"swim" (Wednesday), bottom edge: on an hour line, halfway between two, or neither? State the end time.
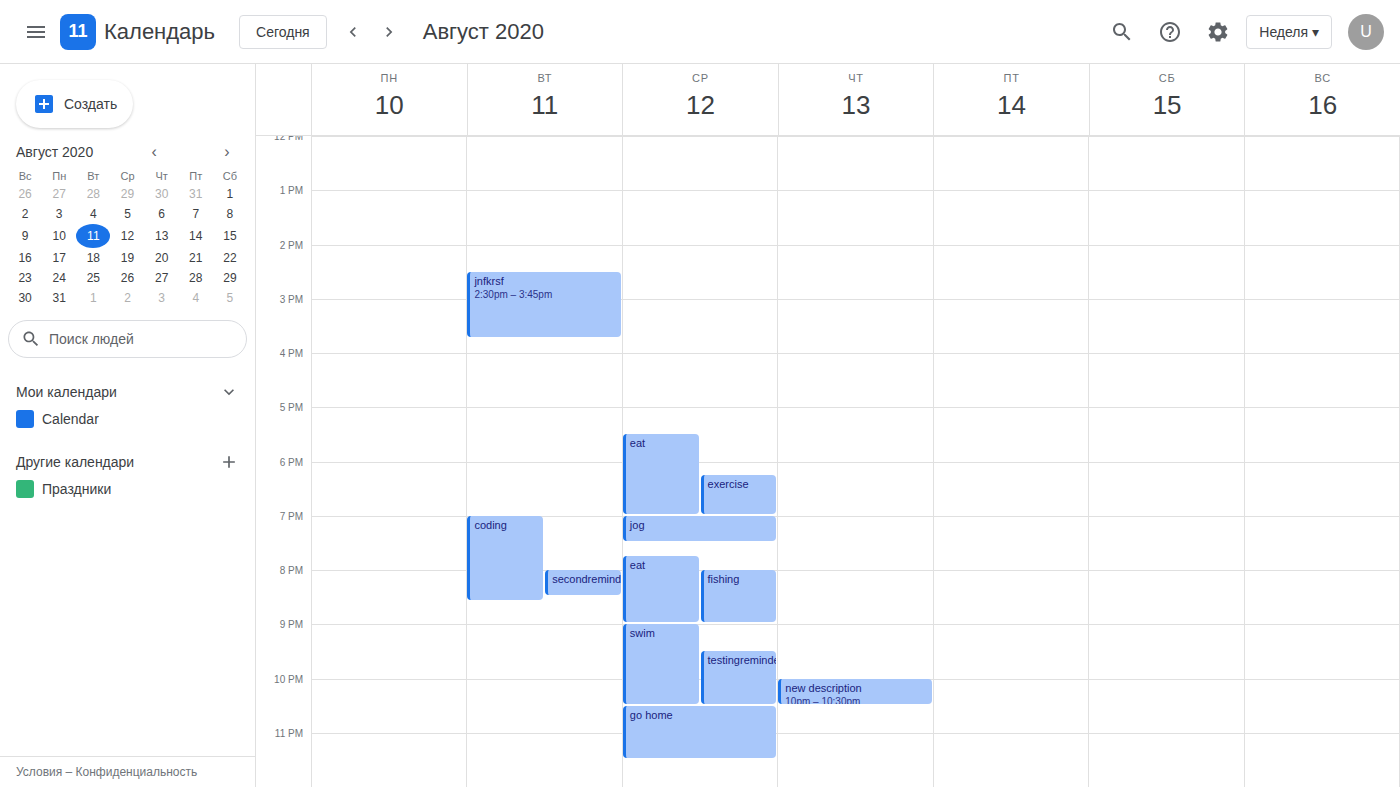
10:30 PM -- halfway between the 10 PM and 11 PM lines.